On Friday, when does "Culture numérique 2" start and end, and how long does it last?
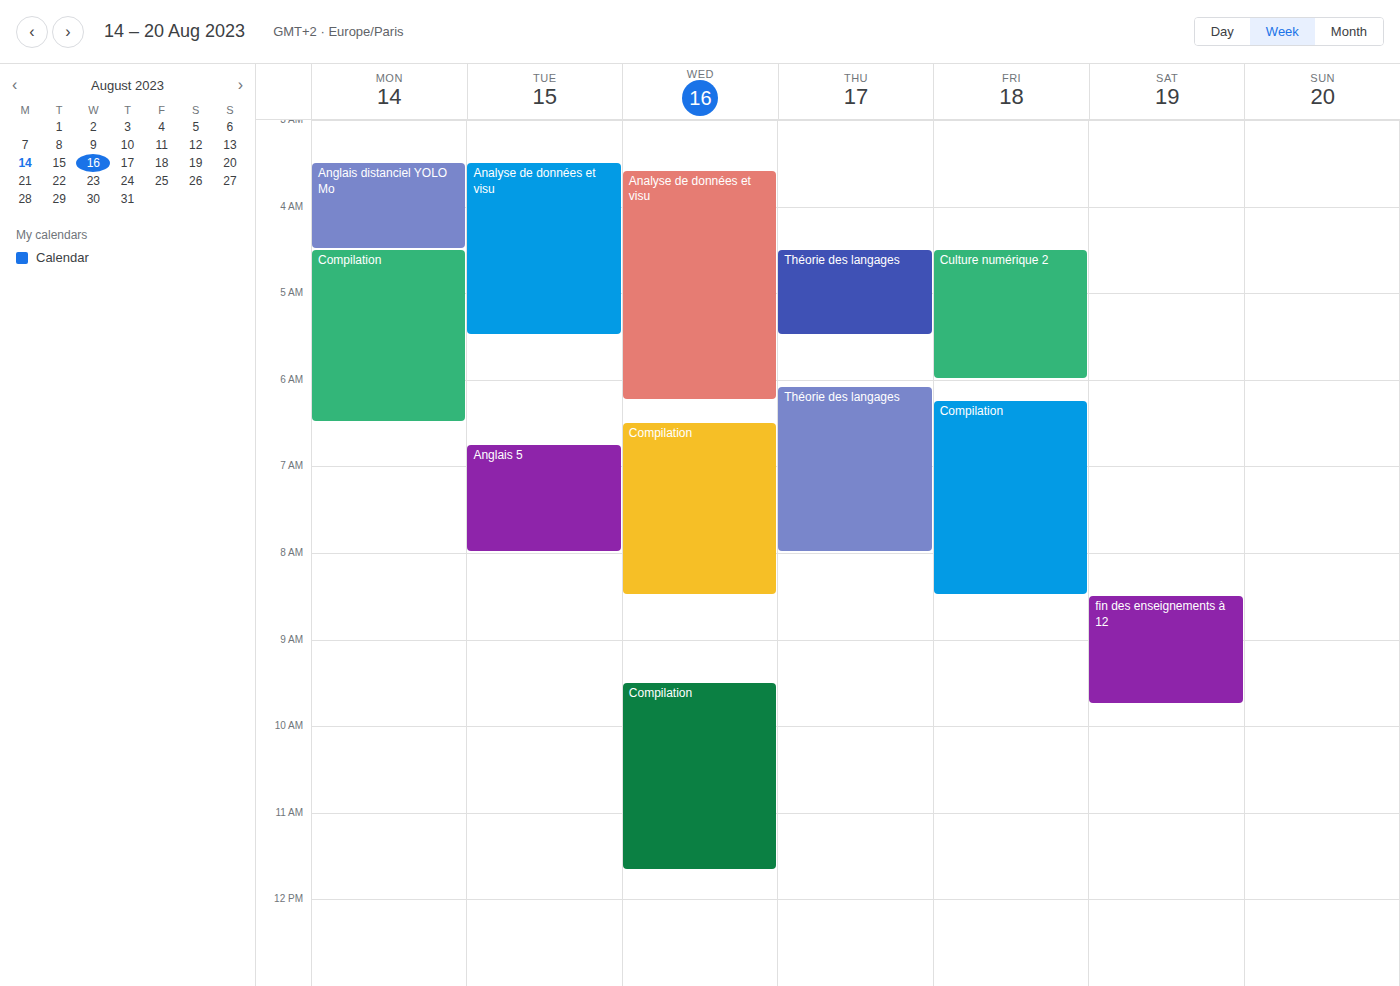
4:30 AM to 6:00 AM, 1 hour 30 minutes